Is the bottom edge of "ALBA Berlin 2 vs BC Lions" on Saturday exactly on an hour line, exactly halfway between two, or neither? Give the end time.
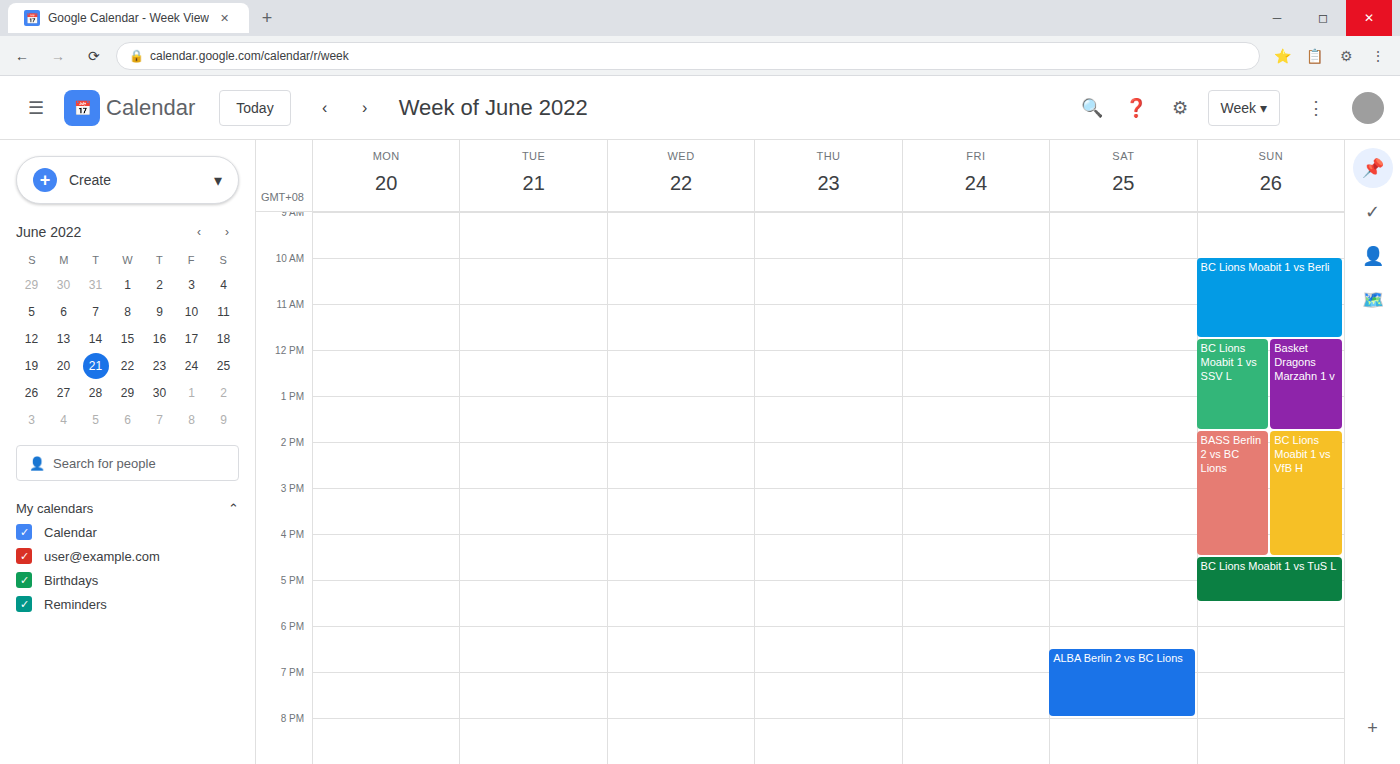
8:00 PM -- exactly on the 8 PM line.